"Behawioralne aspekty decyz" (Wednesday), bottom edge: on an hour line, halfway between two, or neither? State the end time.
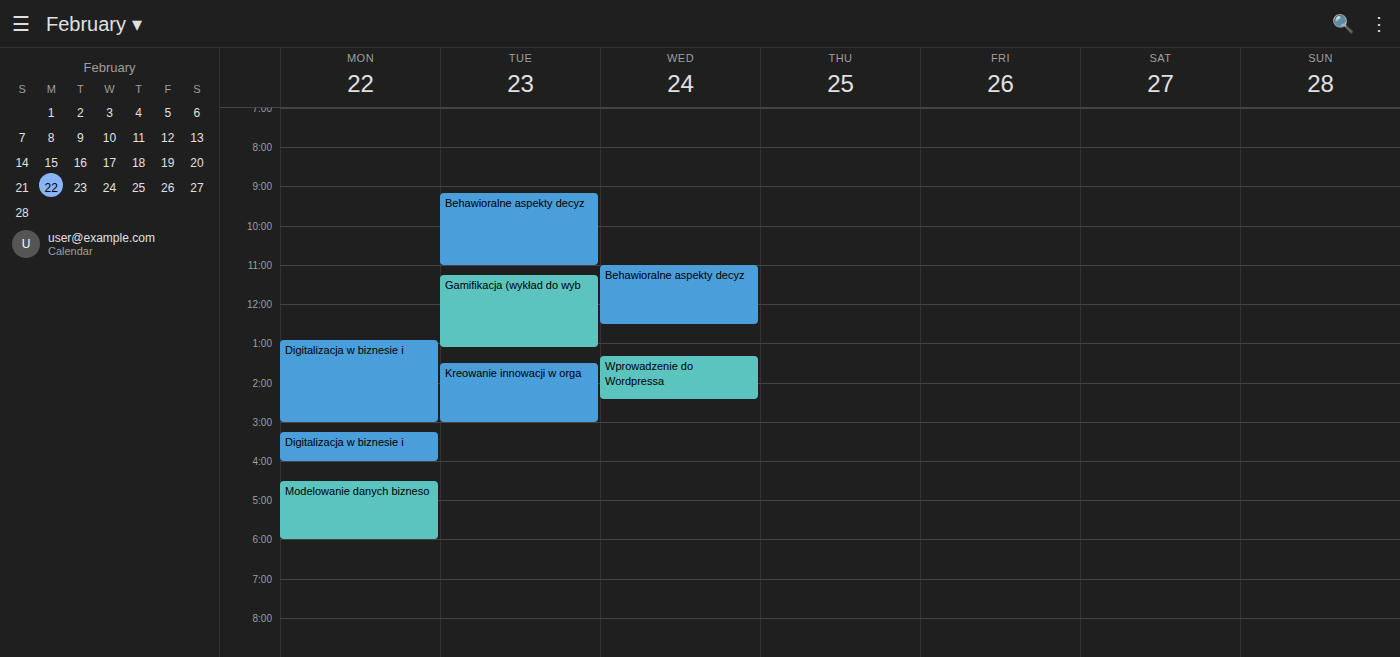
12:30 PM -- halfway between the 12 PM and 1 PM lines.